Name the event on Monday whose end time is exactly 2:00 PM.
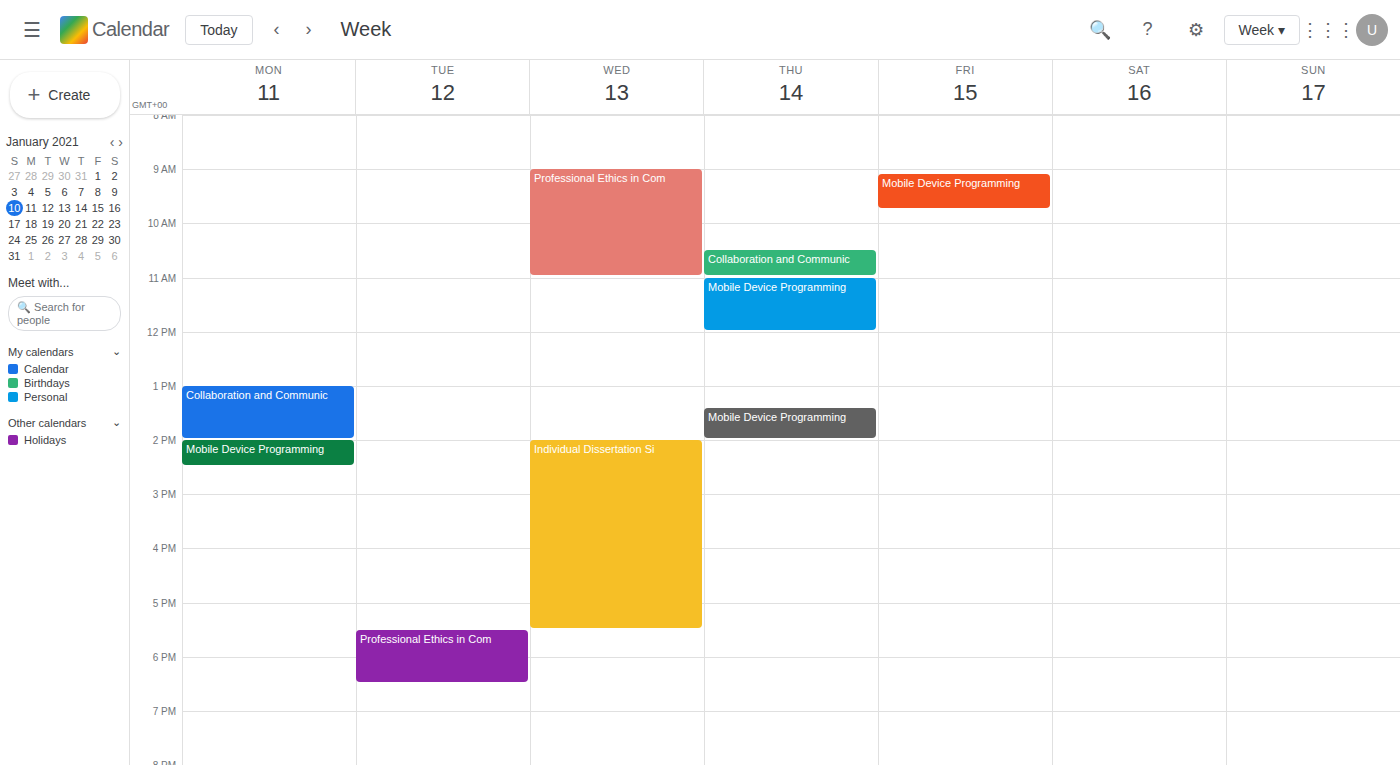
"Collaboration and Communic"